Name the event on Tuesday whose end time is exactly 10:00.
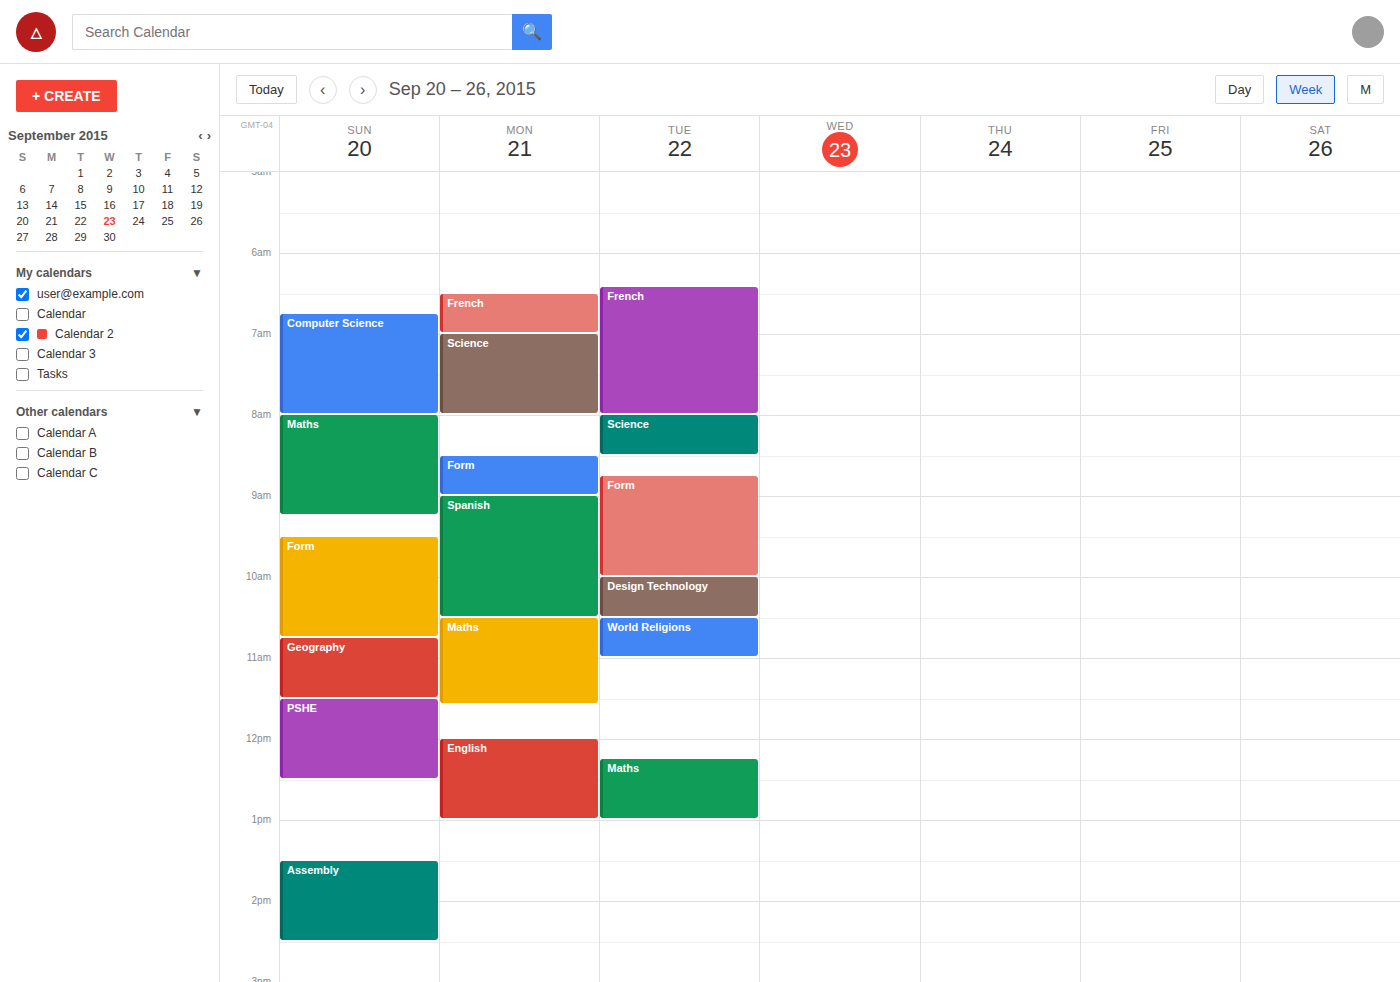
"Form"